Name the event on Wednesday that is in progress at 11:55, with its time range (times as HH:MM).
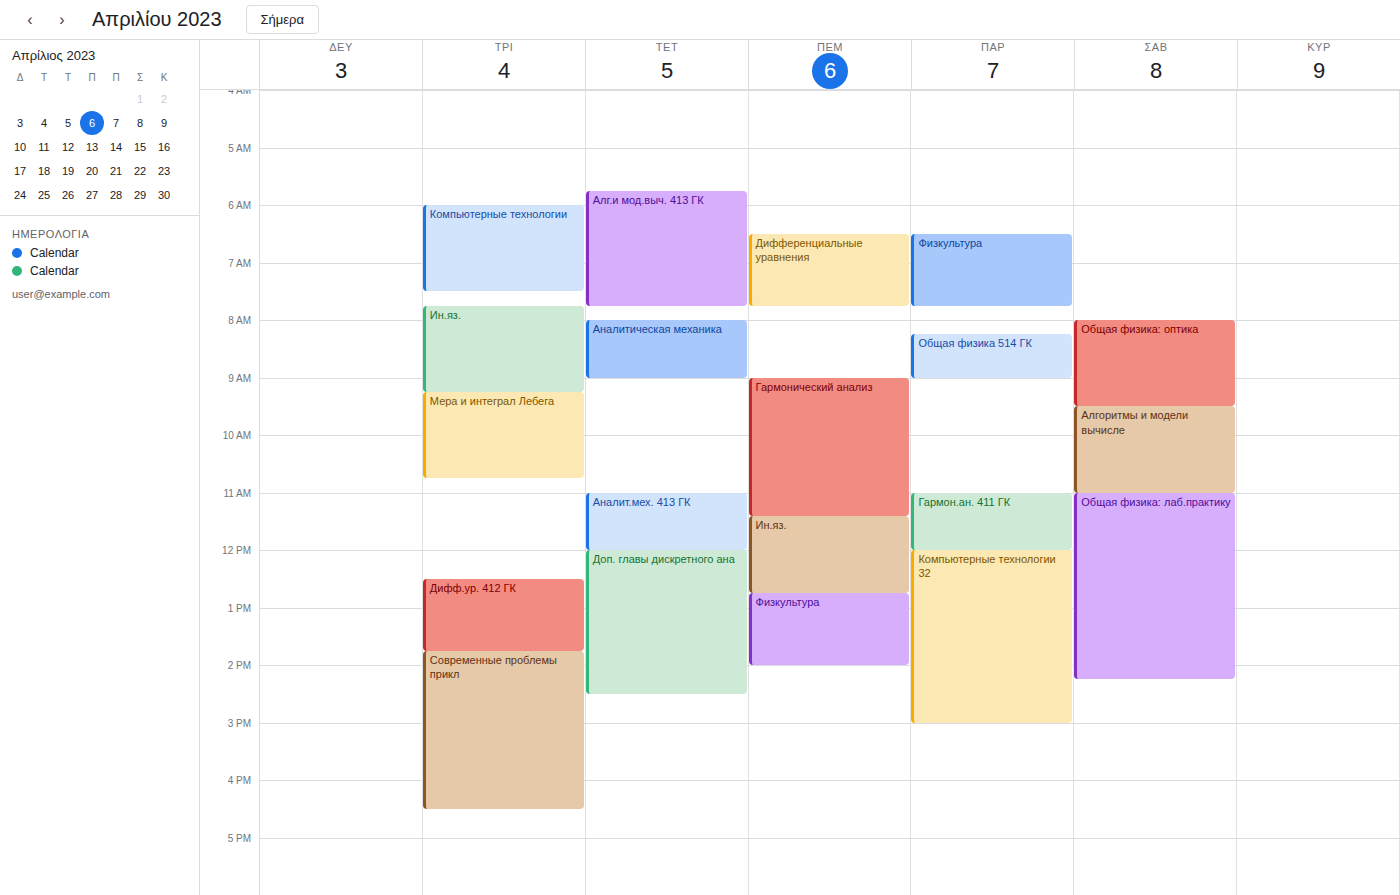
"Аналит.мех. 413 ГК", 11:00 to 12:00